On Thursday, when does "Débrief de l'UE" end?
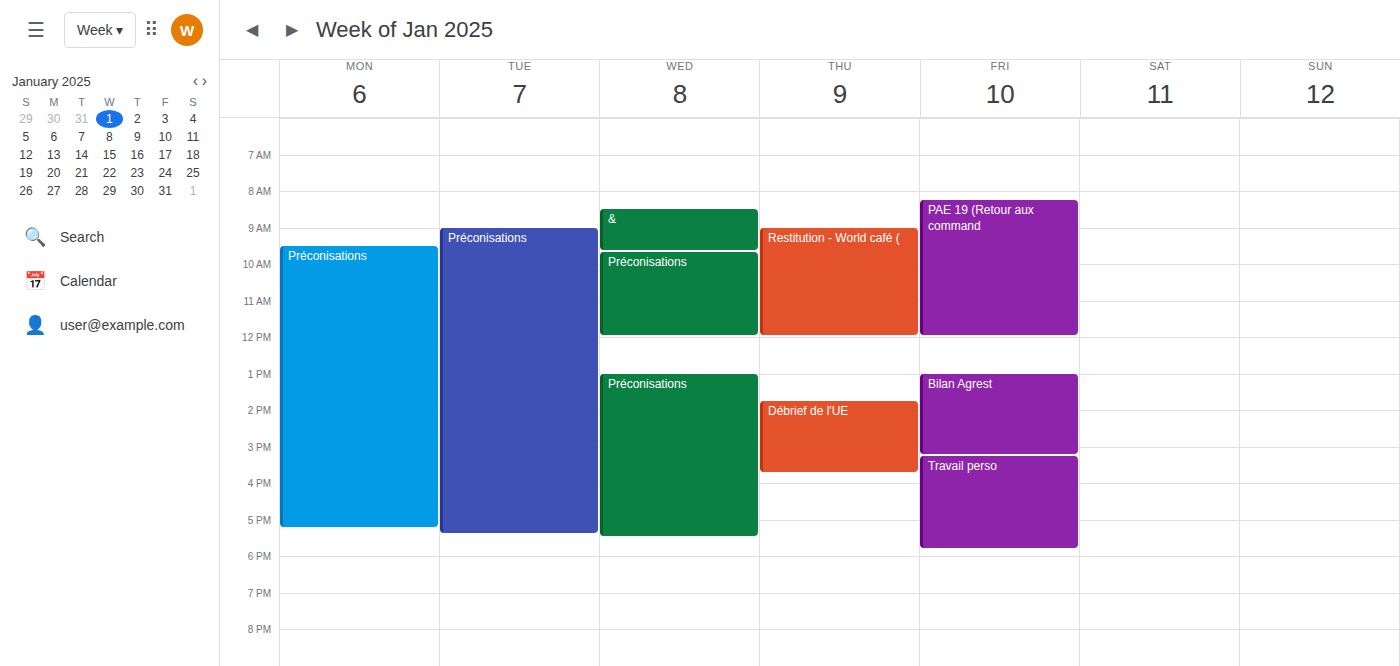
15:45